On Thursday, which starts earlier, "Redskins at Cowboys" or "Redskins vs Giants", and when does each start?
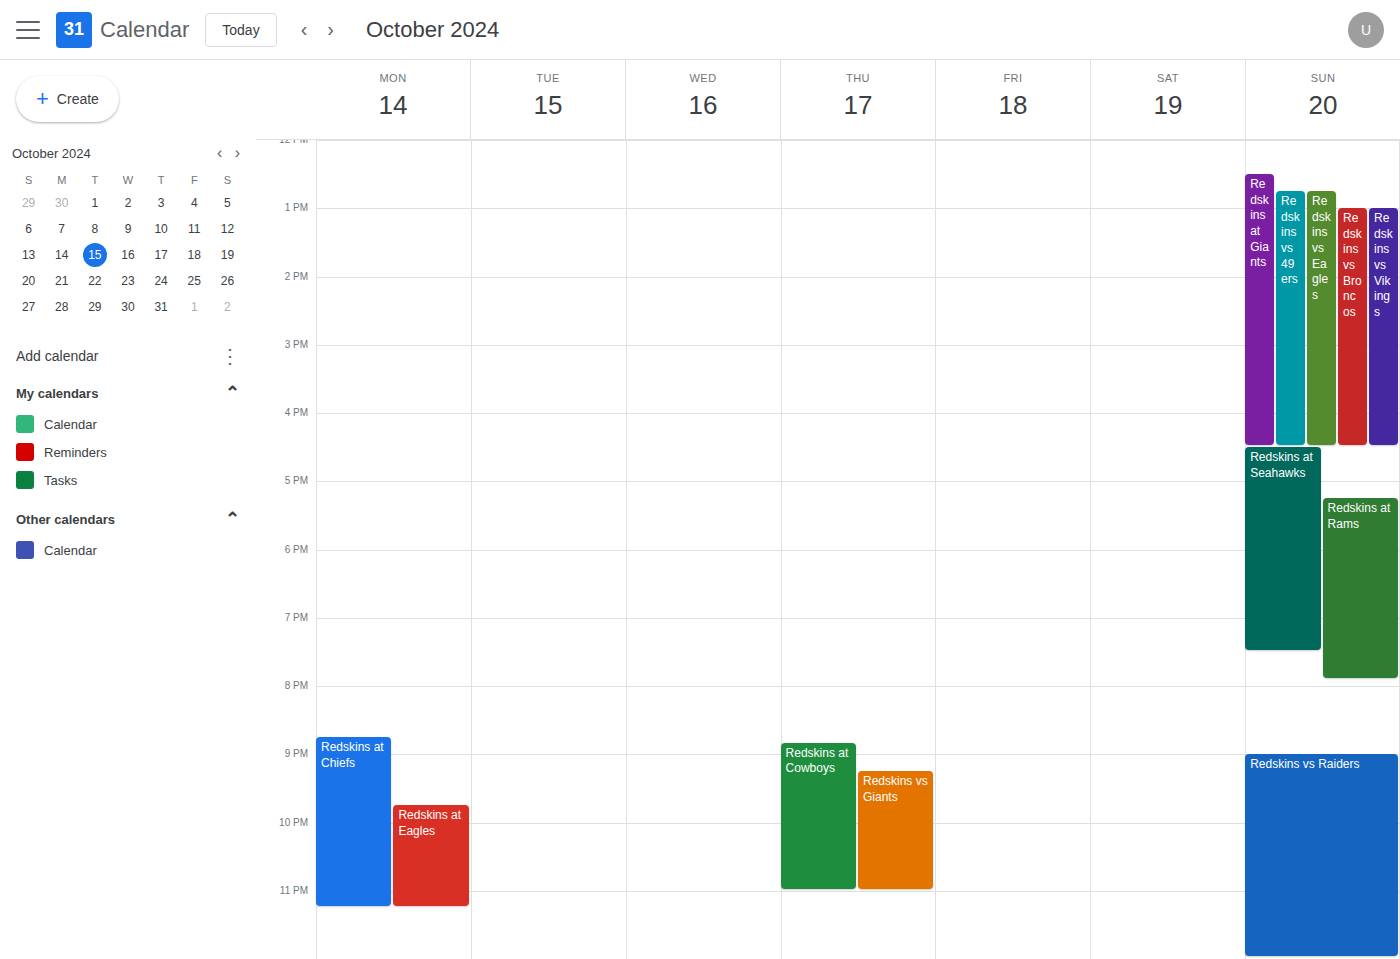
"Redskins at Cowboys" 8:50 PM; "Redskins vs Giants" 9:15 PM.